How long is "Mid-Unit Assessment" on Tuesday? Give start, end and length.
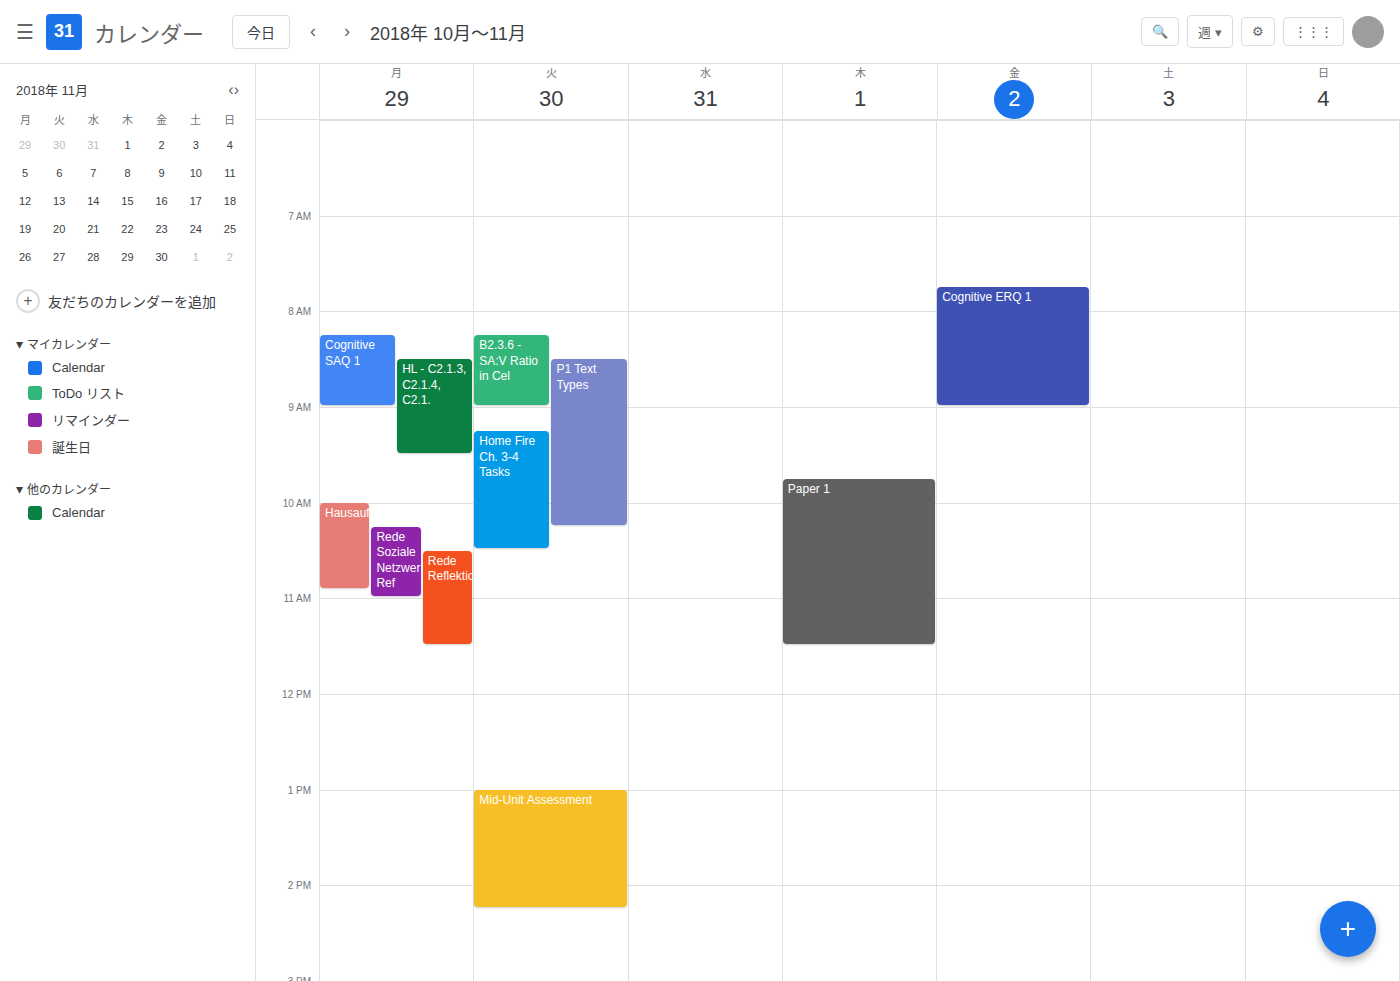
1:00 PM to 2:15 PM, 1 hour 15 minutes